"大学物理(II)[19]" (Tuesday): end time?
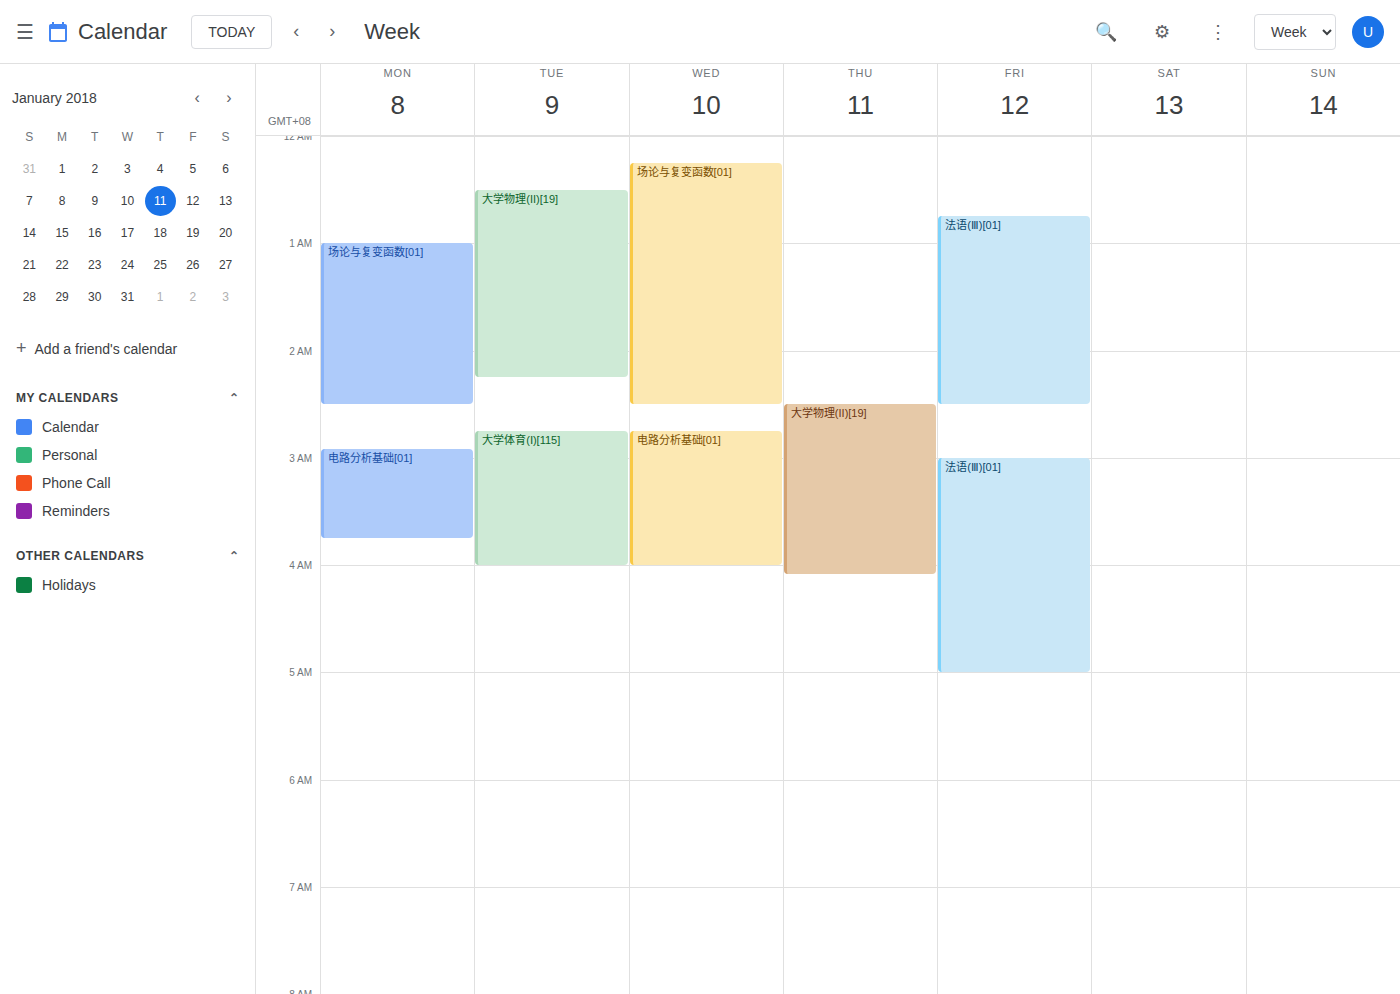
2:15 AM